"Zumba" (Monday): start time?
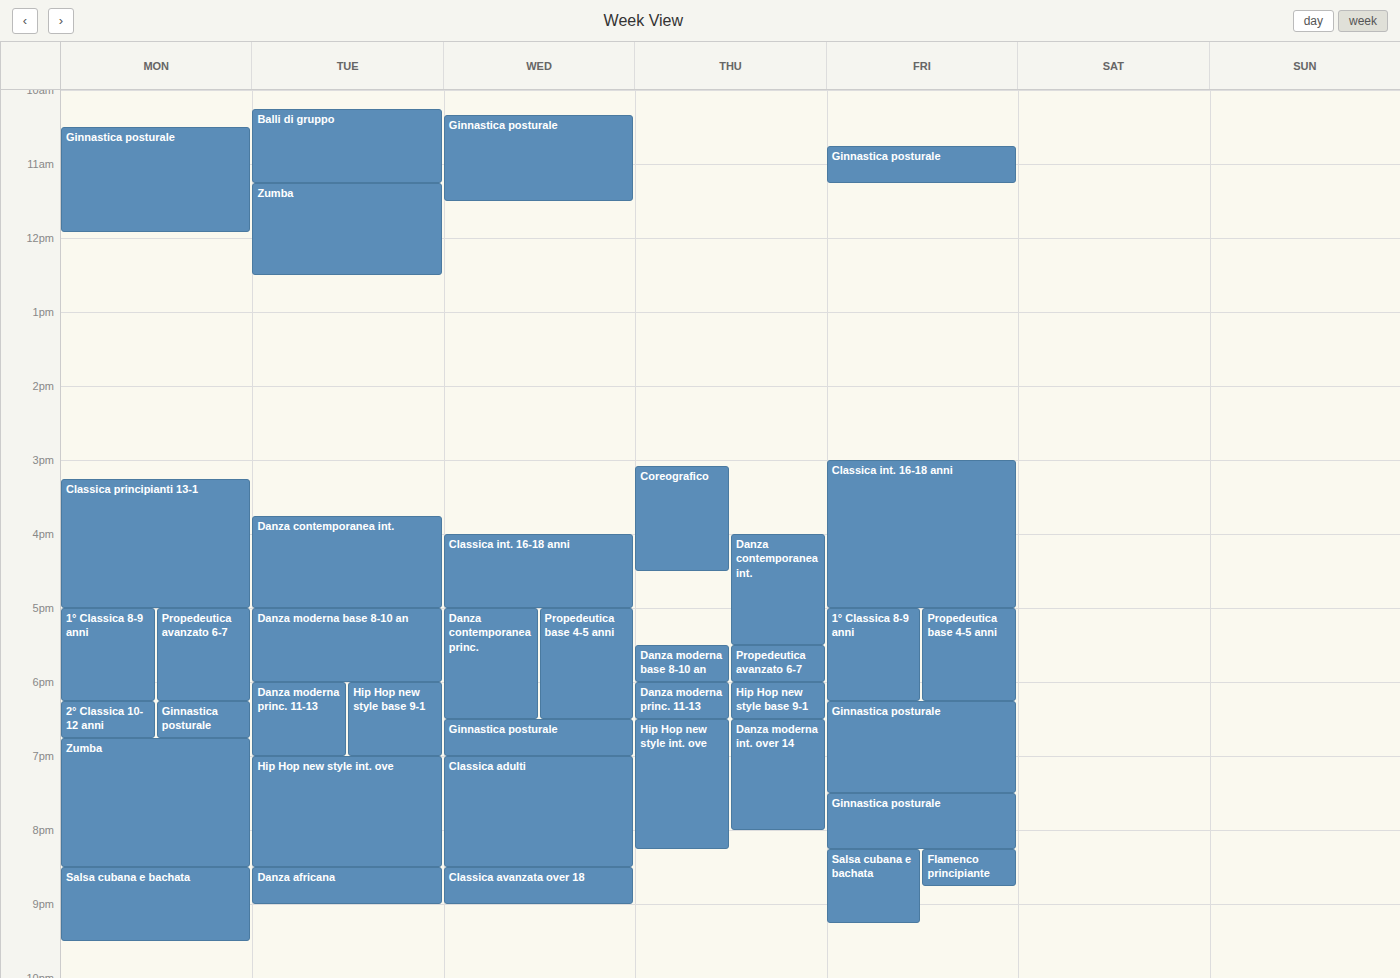
6:45 PM